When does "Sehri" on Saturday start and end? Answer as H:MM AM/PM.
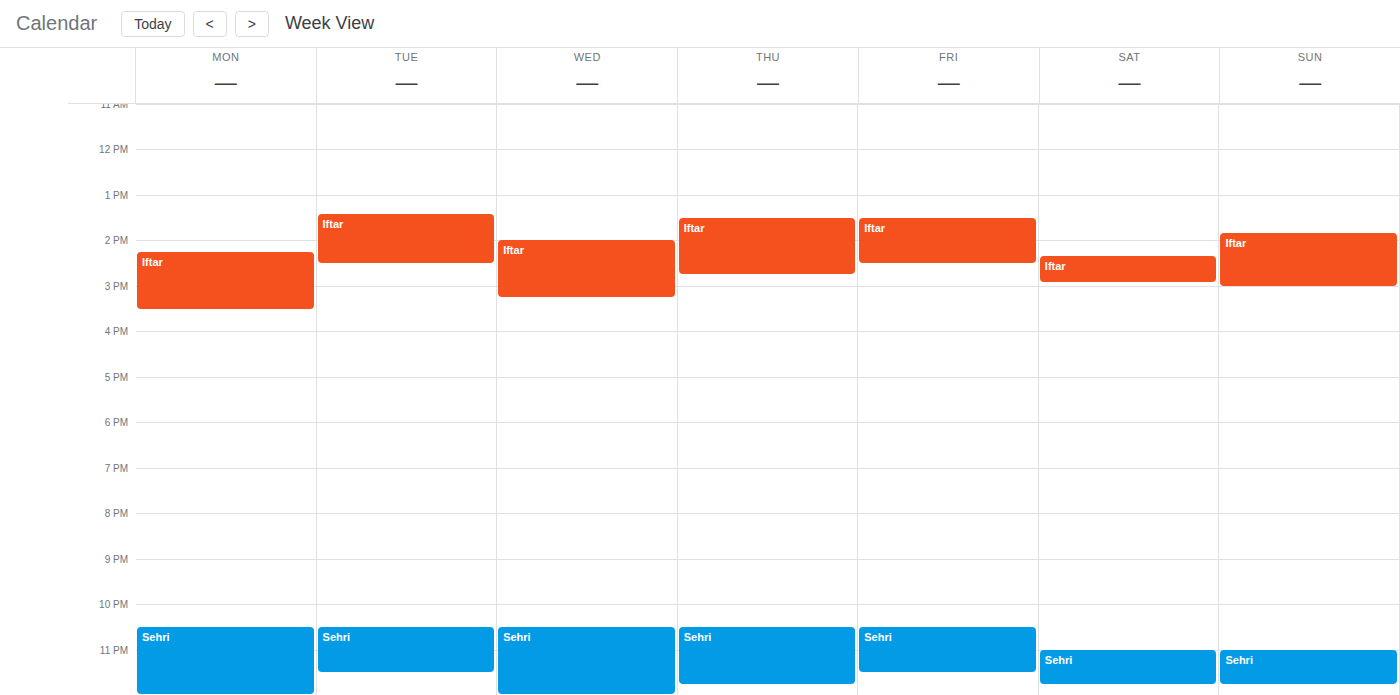
11:00 PM to 11:45 PM